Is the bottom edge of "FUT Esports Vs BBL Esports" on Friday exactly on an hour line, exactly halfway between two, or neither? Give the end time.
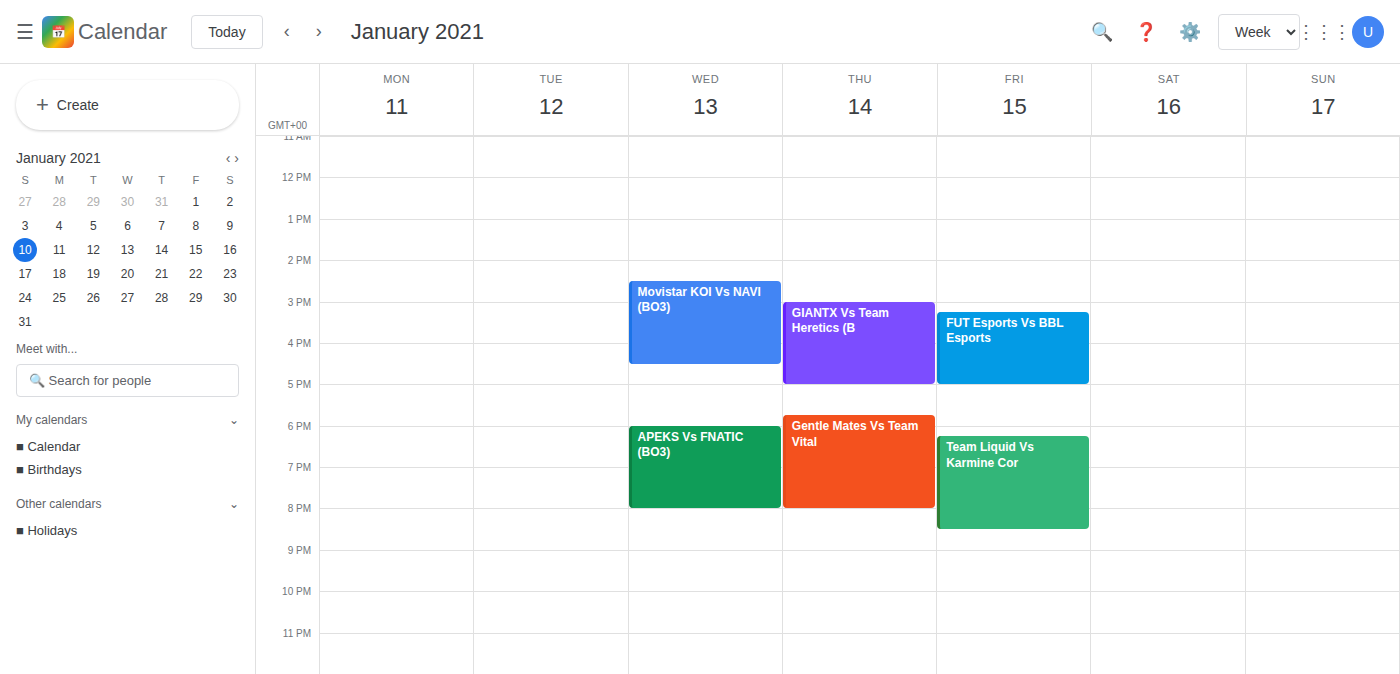
5:00 PM -- exactly on the 5 PM line.